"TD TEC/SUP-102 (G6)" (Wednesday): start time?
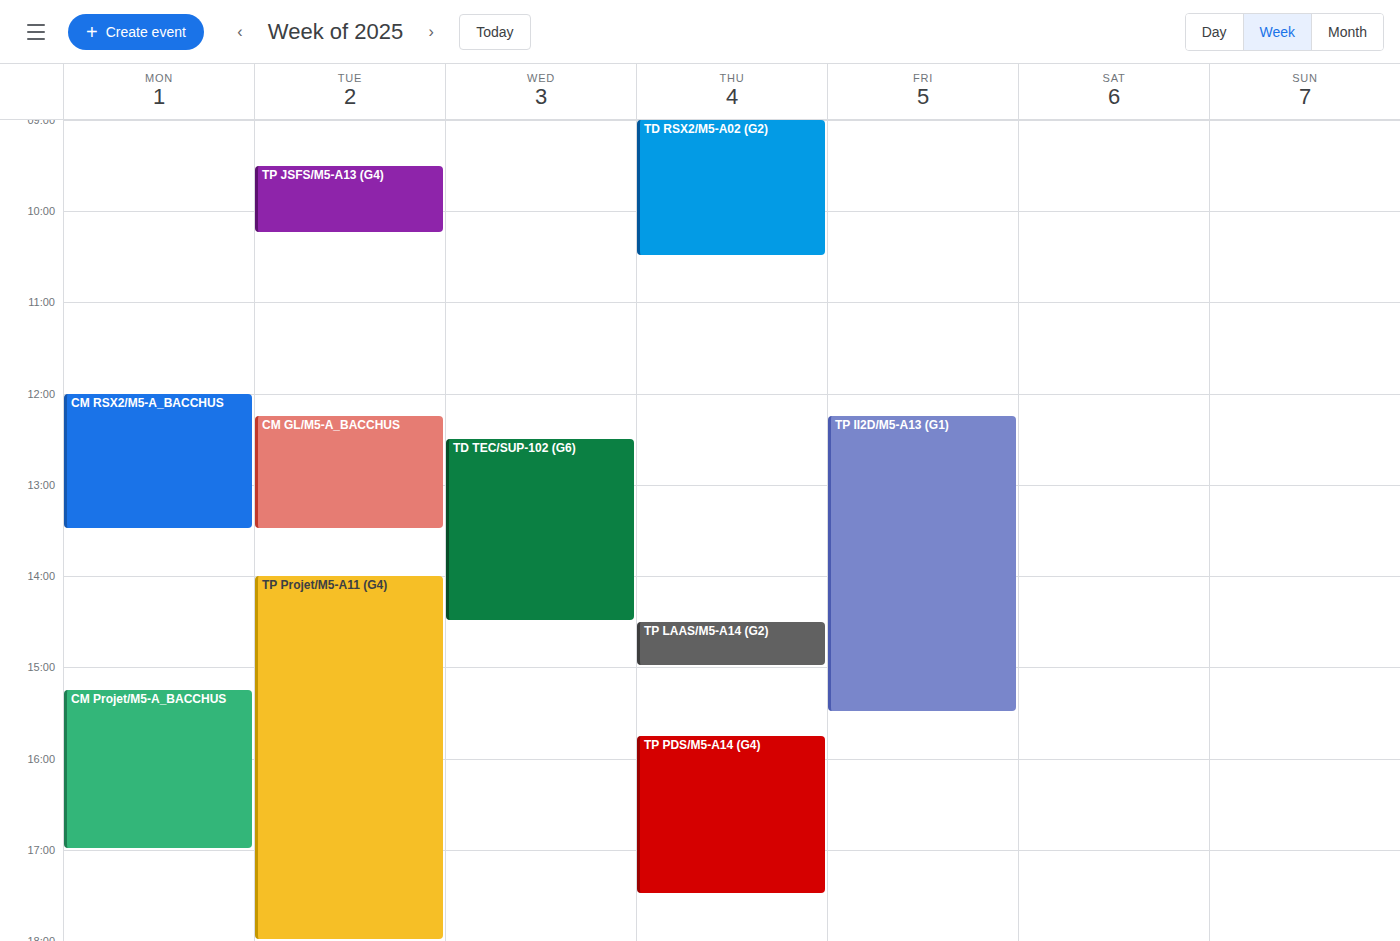
12:30 PM